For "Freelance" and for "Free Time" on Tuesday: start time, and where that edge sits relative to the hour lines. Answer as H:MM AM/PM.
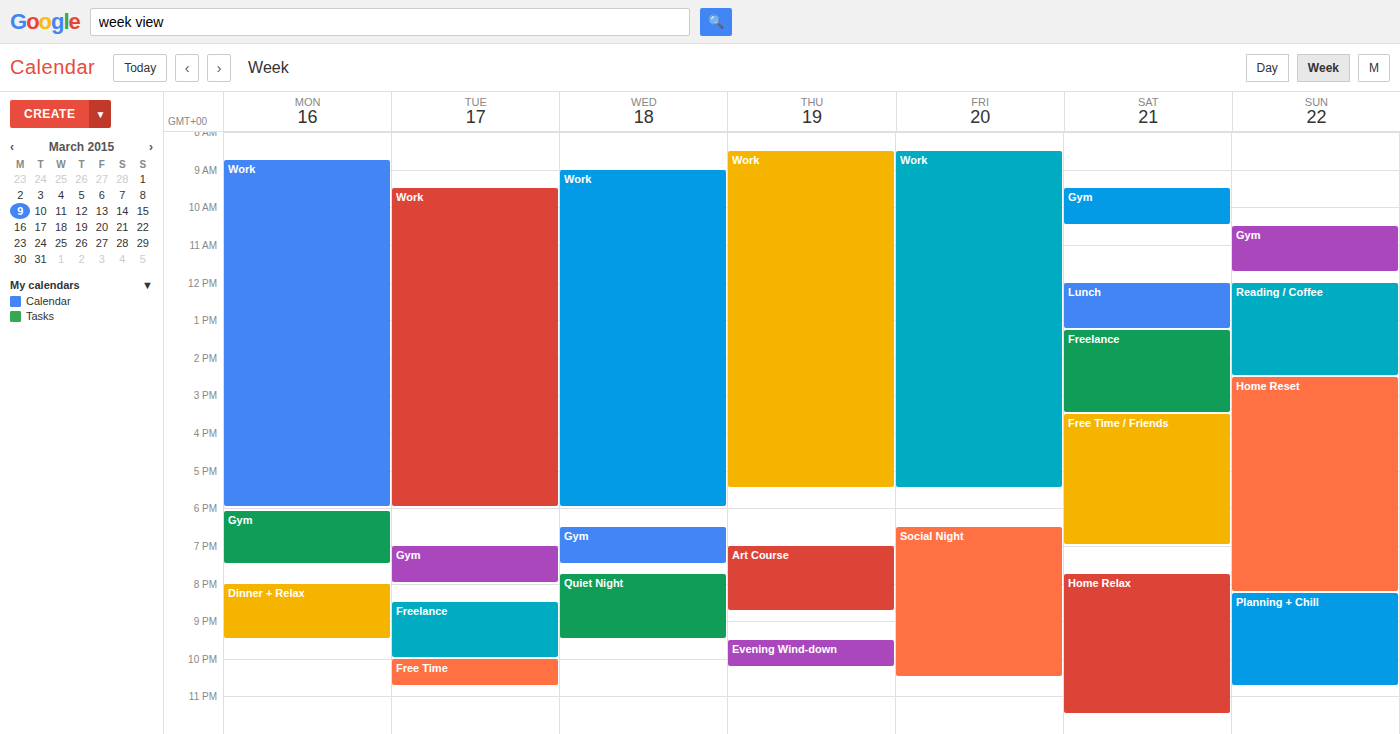
"Freelance": 8:30 PM, halfway between the 8 PM and 9 PM lines. "Free Time": 10:00 PM, exactly on the 10 PM line.